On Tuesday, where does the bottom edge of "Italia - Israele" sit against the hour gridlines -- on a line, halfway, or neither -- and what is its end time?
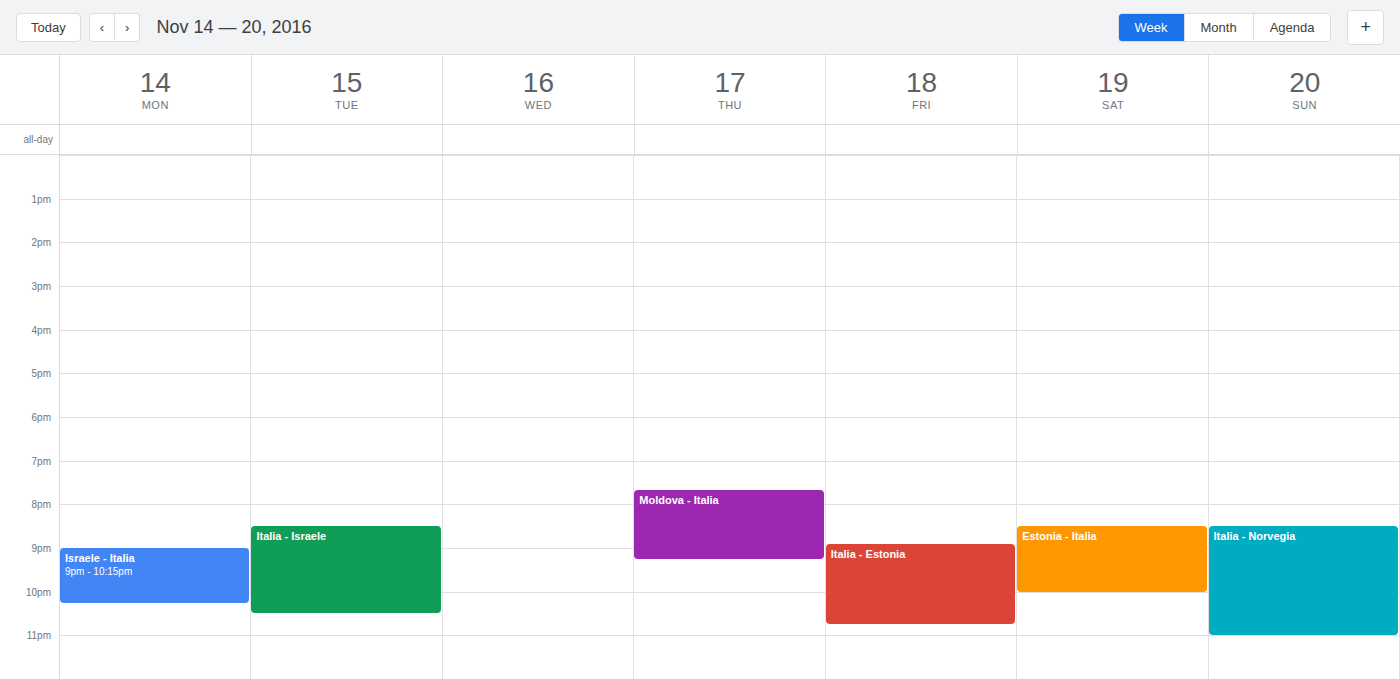
10:30 PM -- halfway between the 10 PM and 11 PM lines.